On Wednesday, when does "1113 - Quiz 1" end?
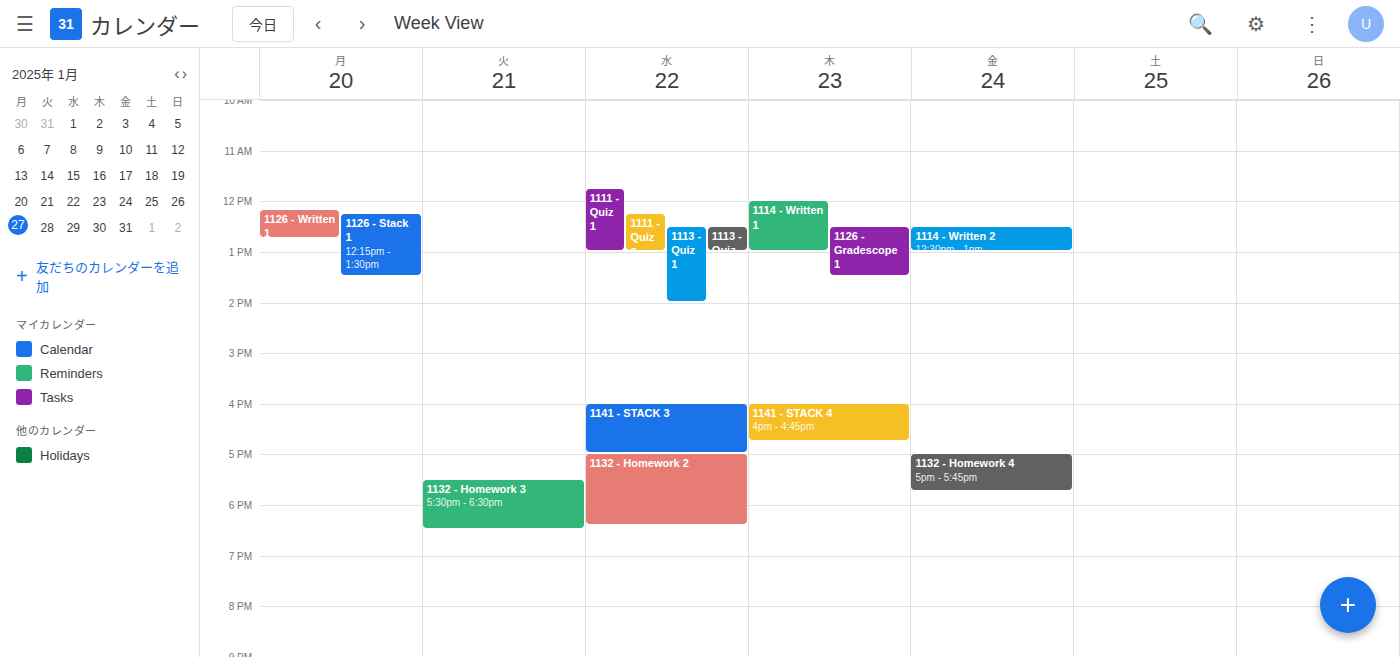
2:00 PM